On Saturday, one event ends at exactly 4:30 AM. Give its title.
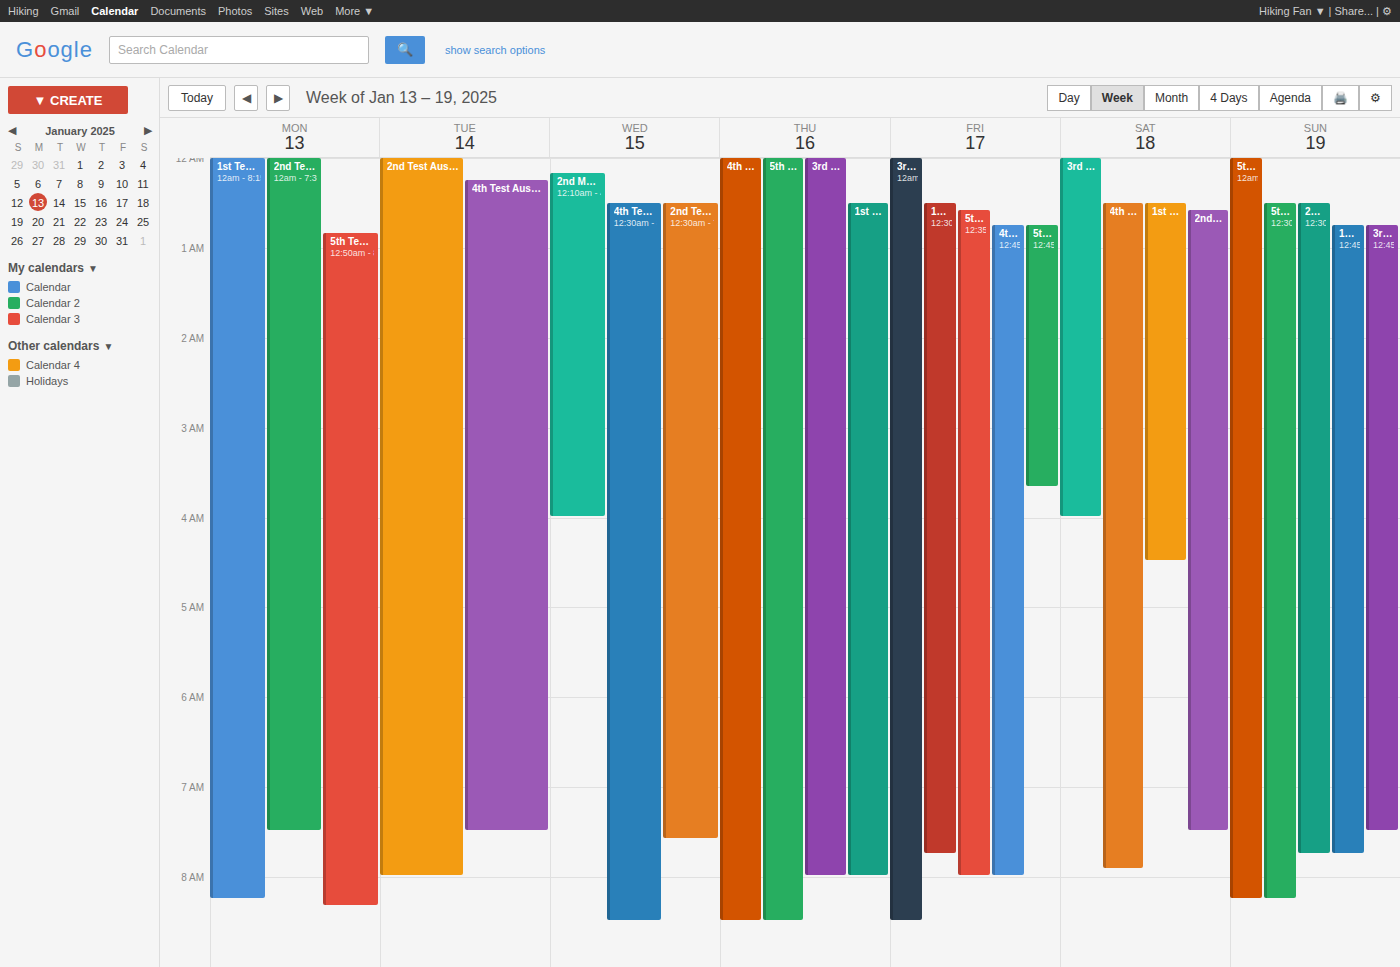
"1st Match Australia v New"